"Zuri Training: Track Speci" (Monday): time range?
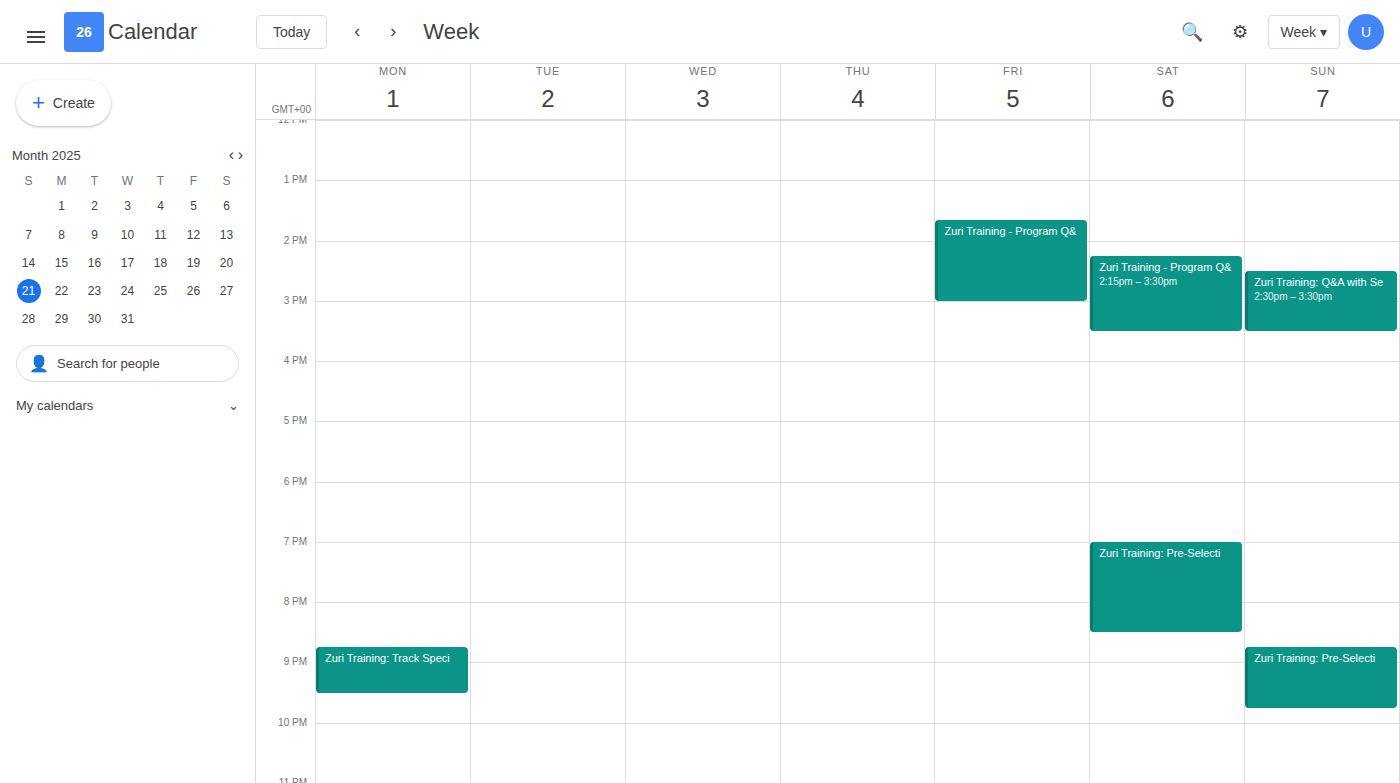
8:45 PM to 9:30 PM